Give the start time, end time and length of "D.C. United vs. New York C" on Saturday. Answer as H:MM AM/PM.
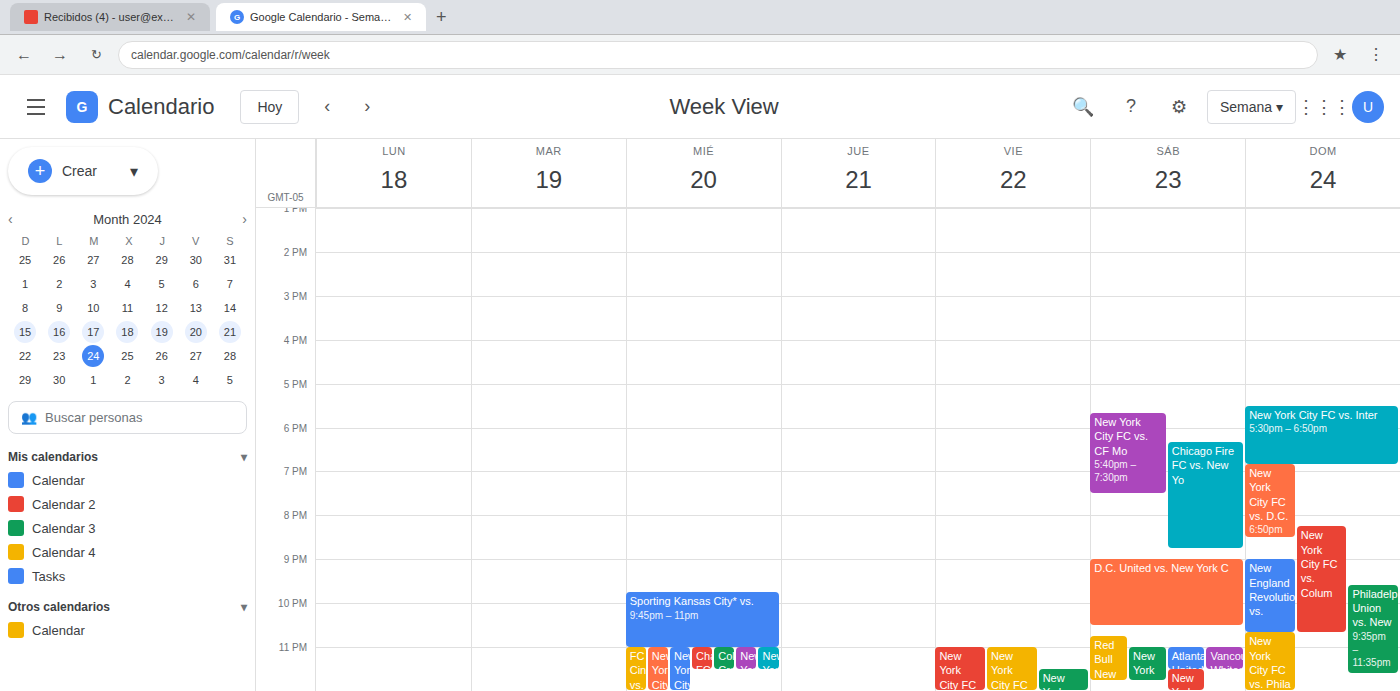
9:00 PM to 10:30 PM, 1 hour 30 minutes